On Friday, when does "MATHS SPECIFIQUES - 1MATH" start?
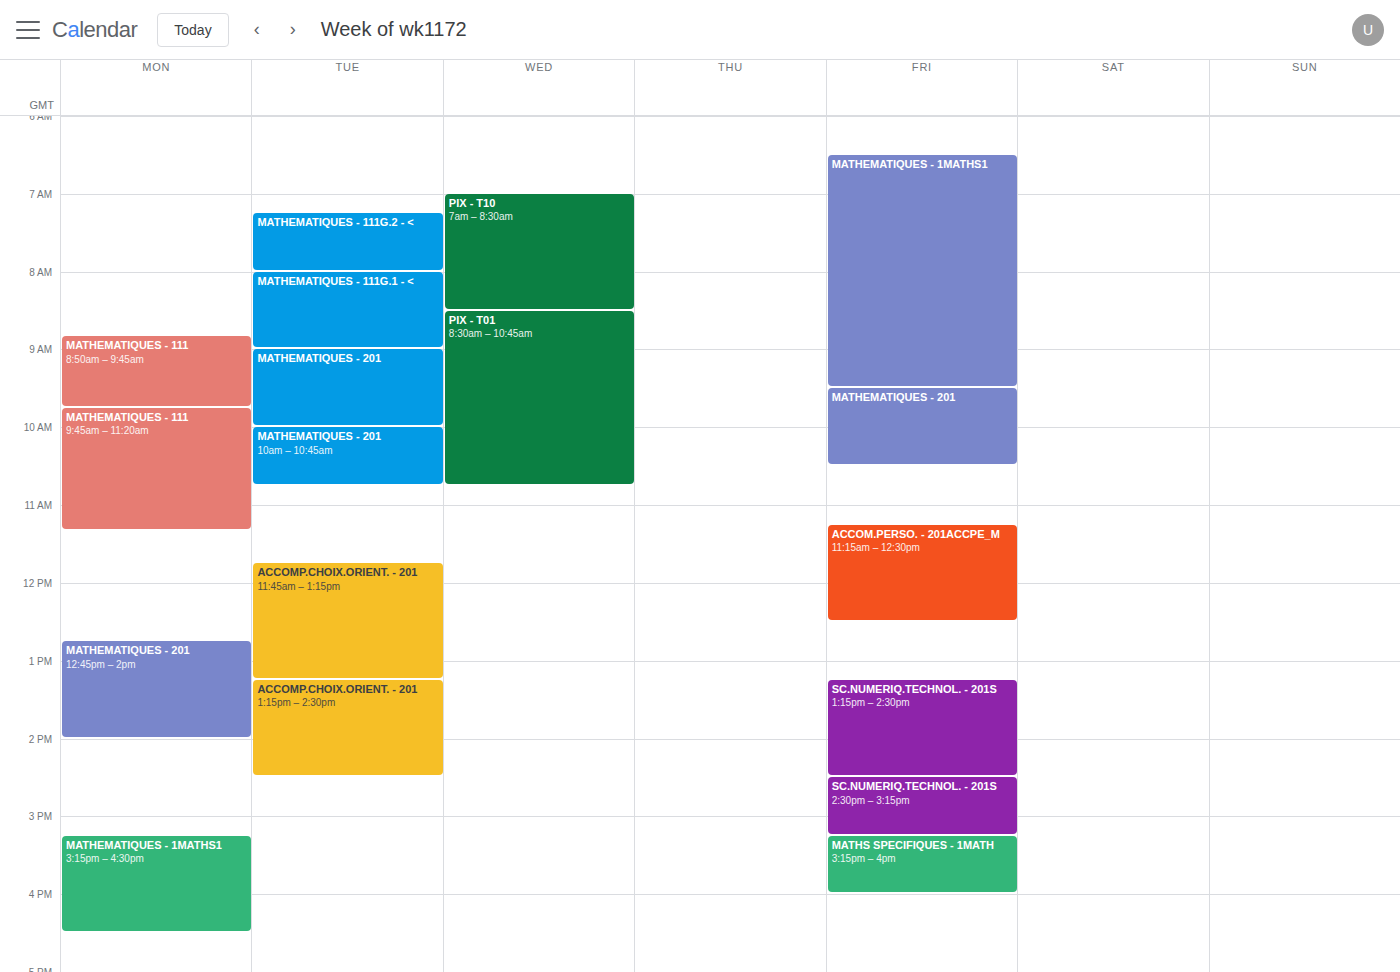
3:15 PM